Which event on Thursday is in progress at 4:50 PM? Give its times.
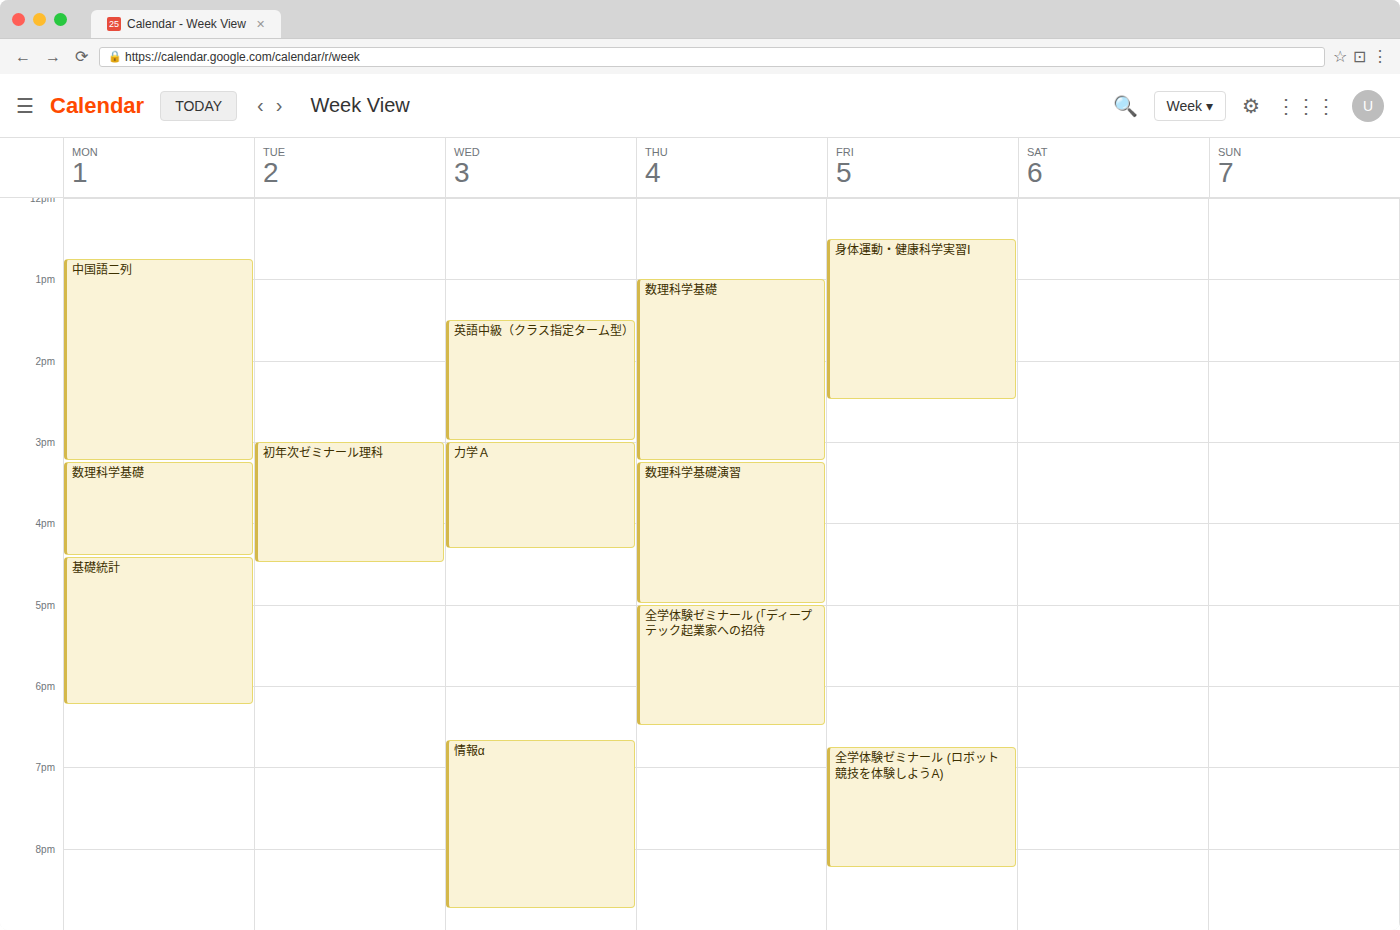
"数理科学基礎演習", 3:15 PM to 5:00 PM